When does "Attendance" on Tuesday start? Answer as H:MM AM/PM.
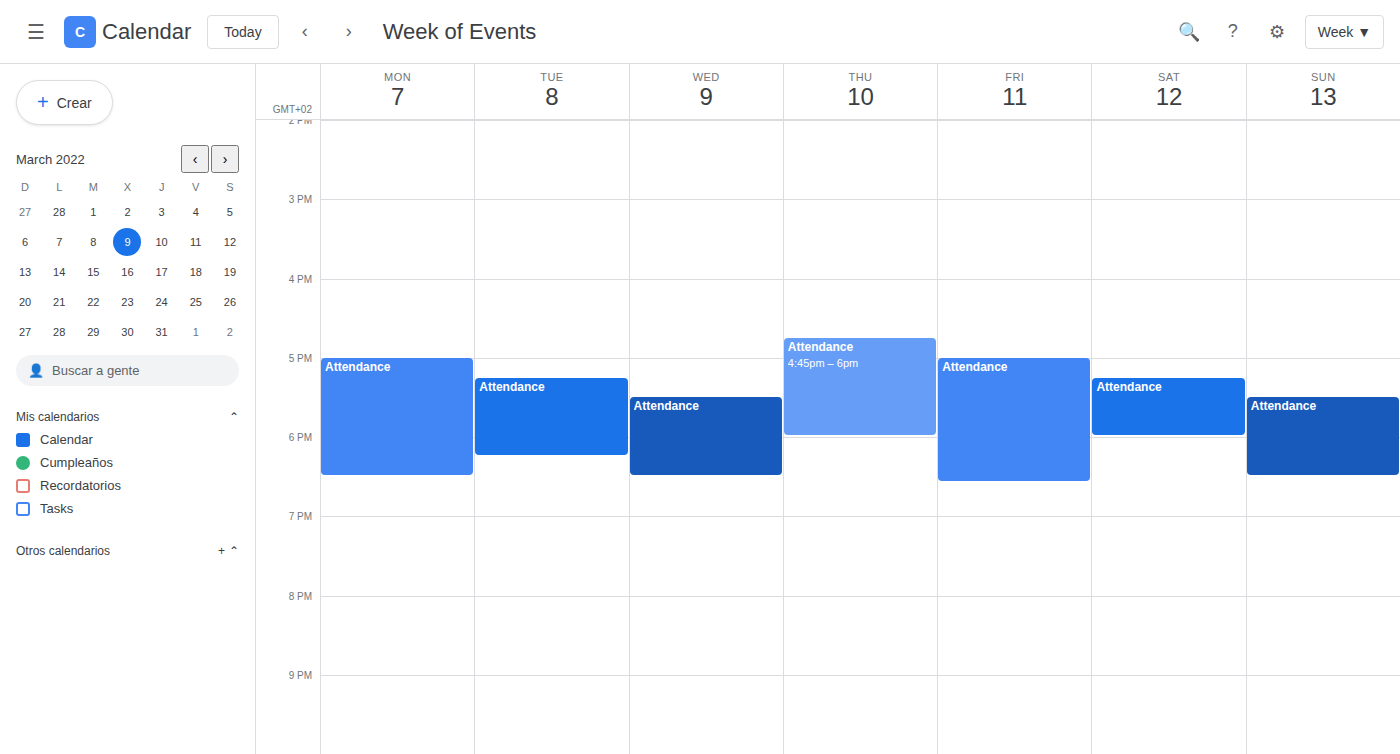
5:15 PM